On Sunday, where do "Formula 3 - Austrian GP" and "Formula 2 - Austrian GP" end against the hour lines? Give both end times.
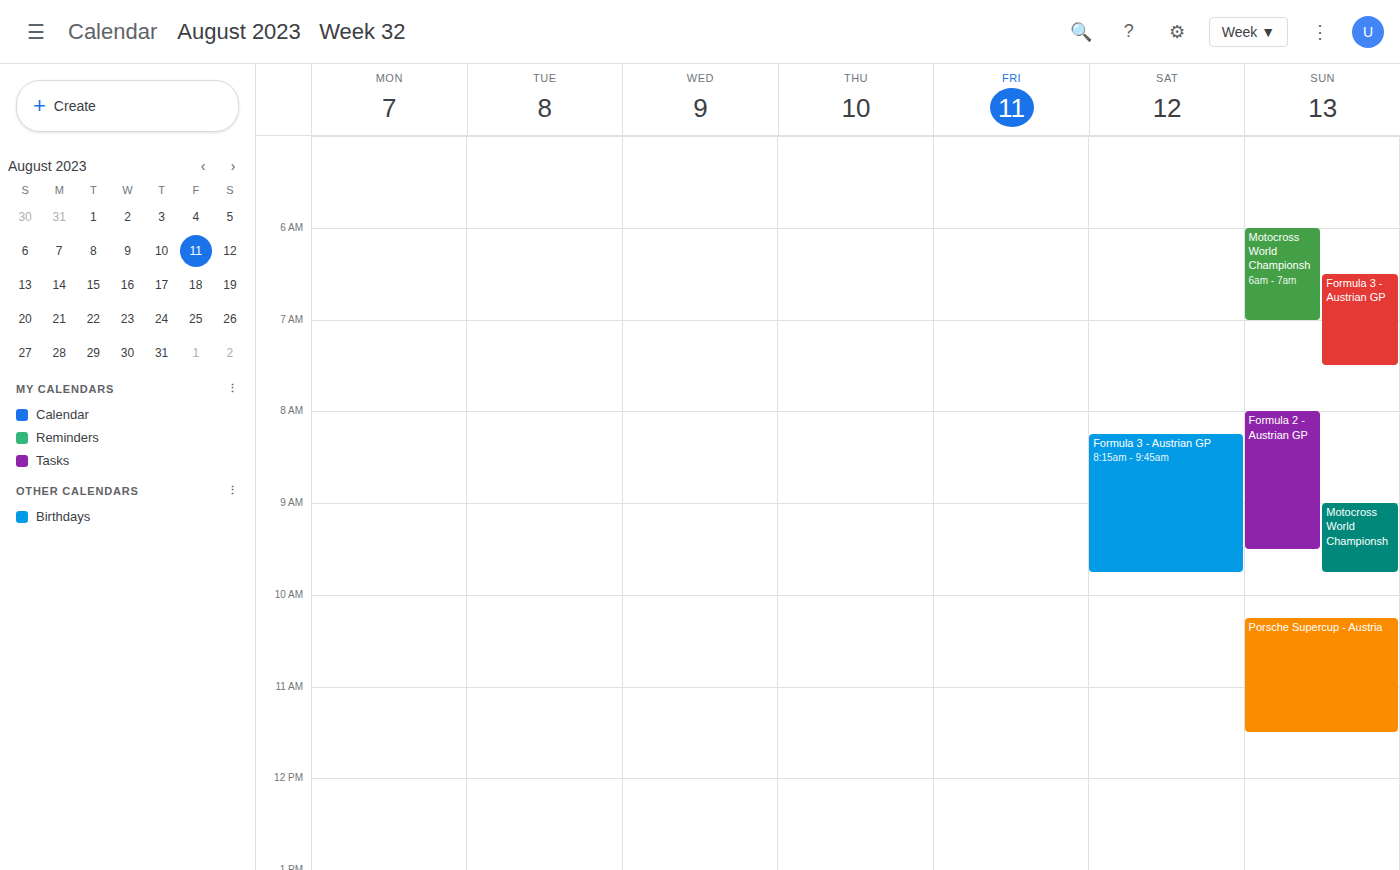
"Formula 3 - Austrian GP": 7:30 AM, halfway between the 7 AM and 8 AM lines. "Formula 2 - Austrian GP": 9:30 AM, halfway between the 9 AM and 10 AM lines.